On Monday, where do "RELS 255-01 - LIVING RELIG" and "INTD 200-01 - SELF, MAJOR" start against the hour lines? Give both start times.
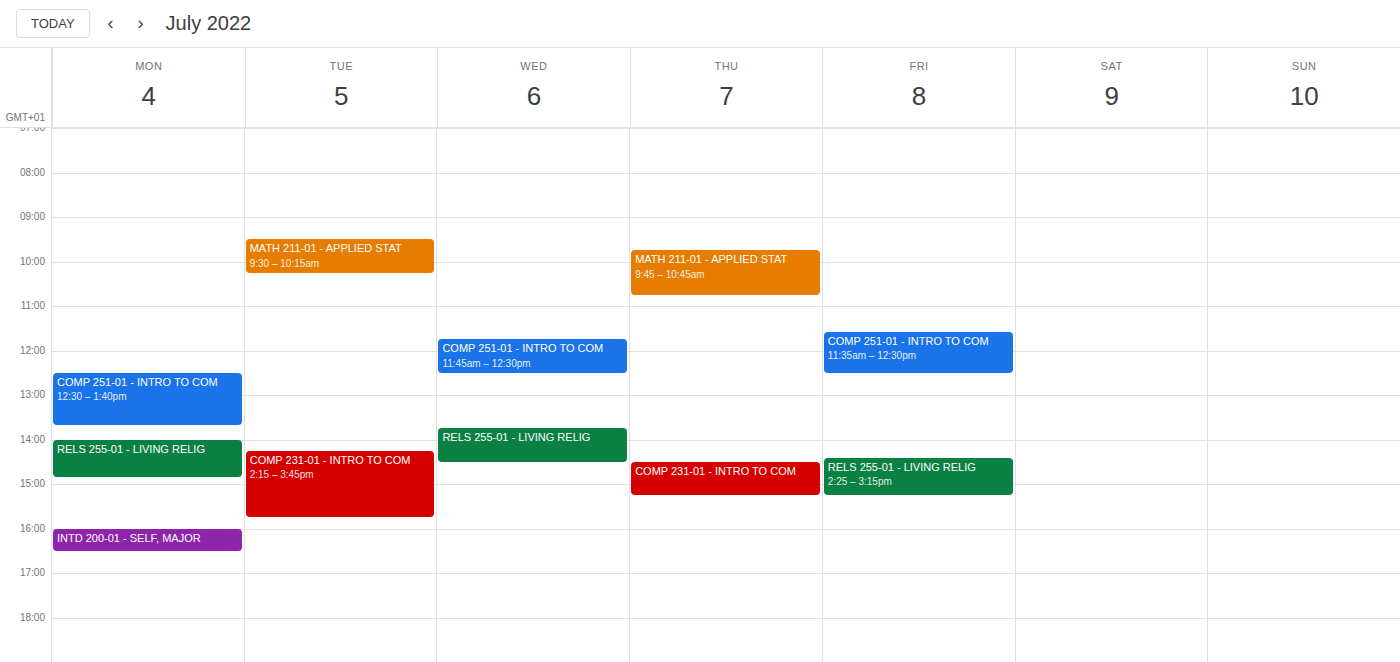
"RELS 255-01 - LIVING RELIG": 2:00 PM, exactly on the 2 PM line. "INTD 200-01 - SELF, MAJOR": 4:00 PM, exactly on the 4 PM line.